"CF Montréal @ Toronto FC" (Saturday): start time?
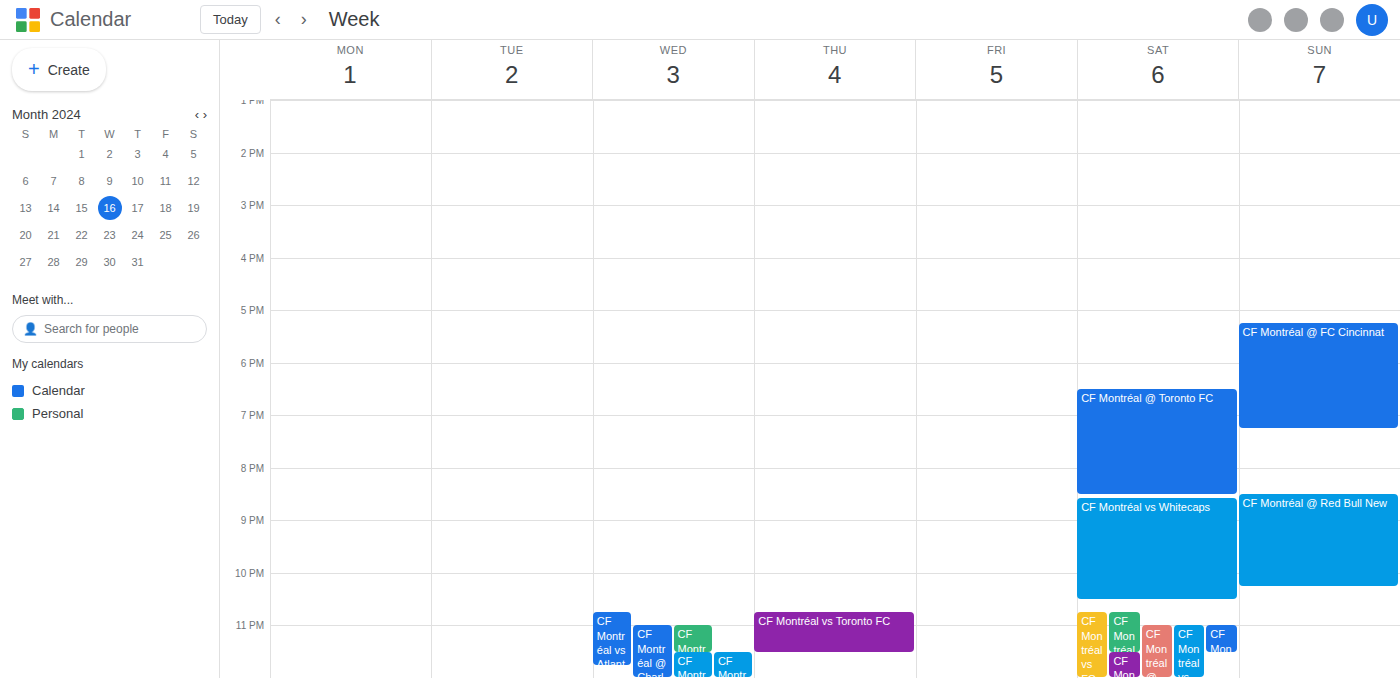
6:30 PM